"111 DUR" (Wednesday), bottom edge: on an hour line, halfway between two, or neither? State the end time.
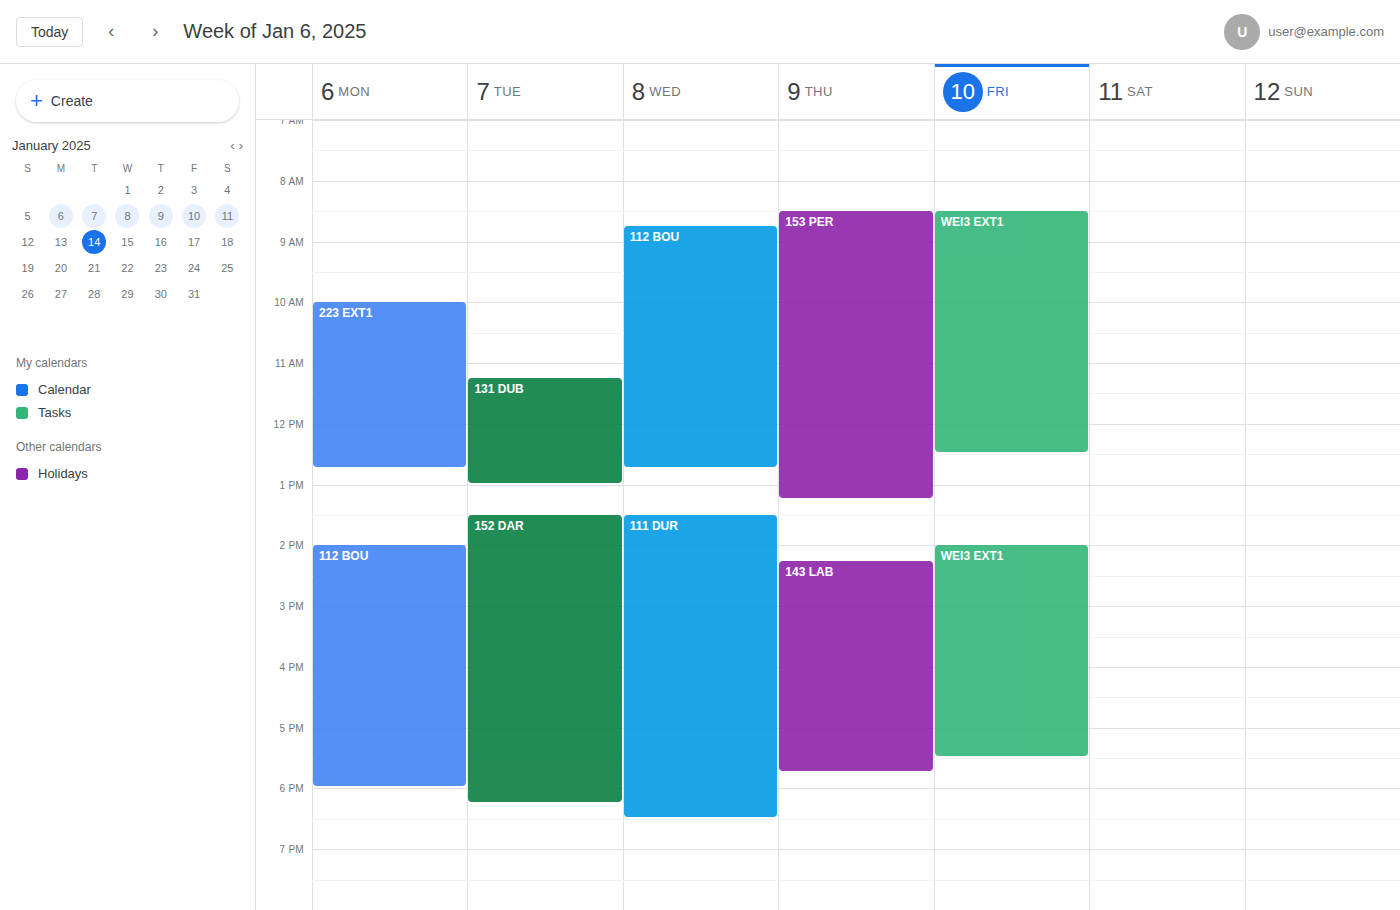
6:30 PM -- halfway between the 6 PM and 7 PM lines.